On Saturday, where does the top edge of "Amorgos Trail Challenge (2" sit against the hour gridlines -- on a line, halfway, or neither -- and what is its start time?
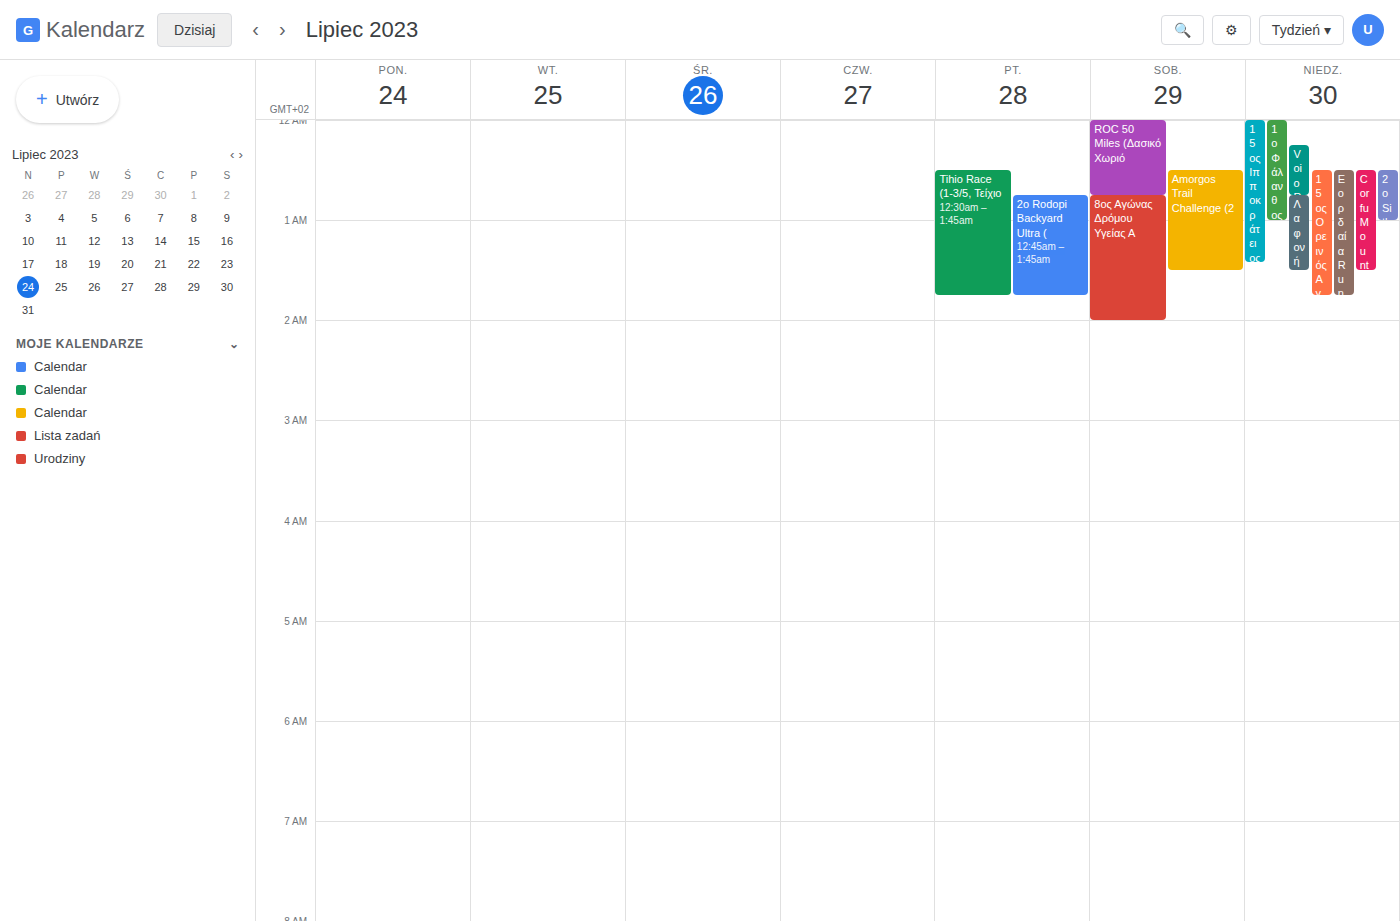
12:30 AM -- halfway between the 12 AM and 1 AM lines.